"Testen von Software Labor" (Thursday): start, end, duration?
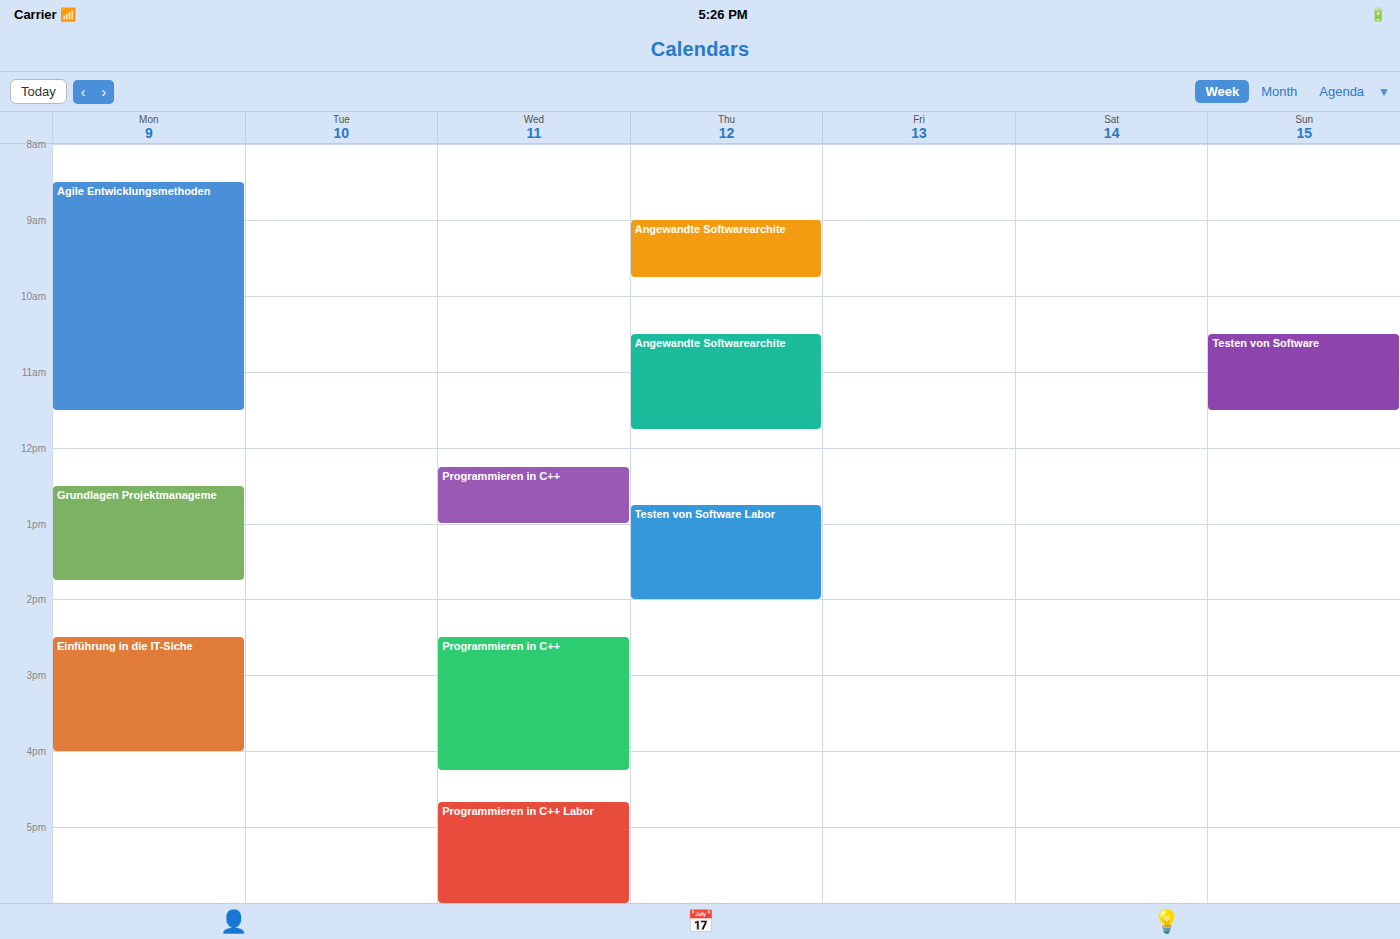
12:45 PM to 2:00 PM, 1 hour 15 minutes